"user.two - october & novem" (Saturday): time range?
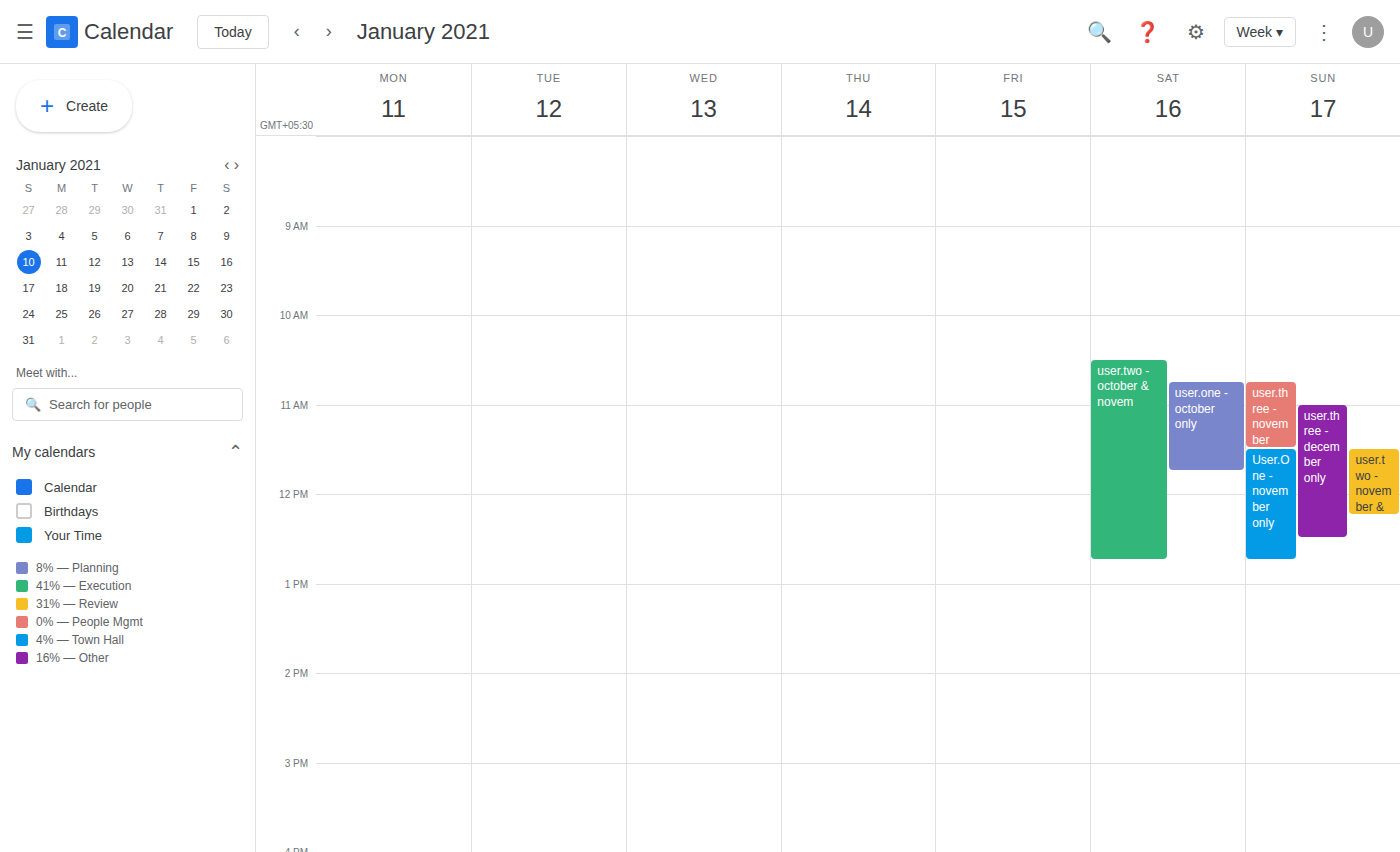
10:30 AM to 12:45 PM